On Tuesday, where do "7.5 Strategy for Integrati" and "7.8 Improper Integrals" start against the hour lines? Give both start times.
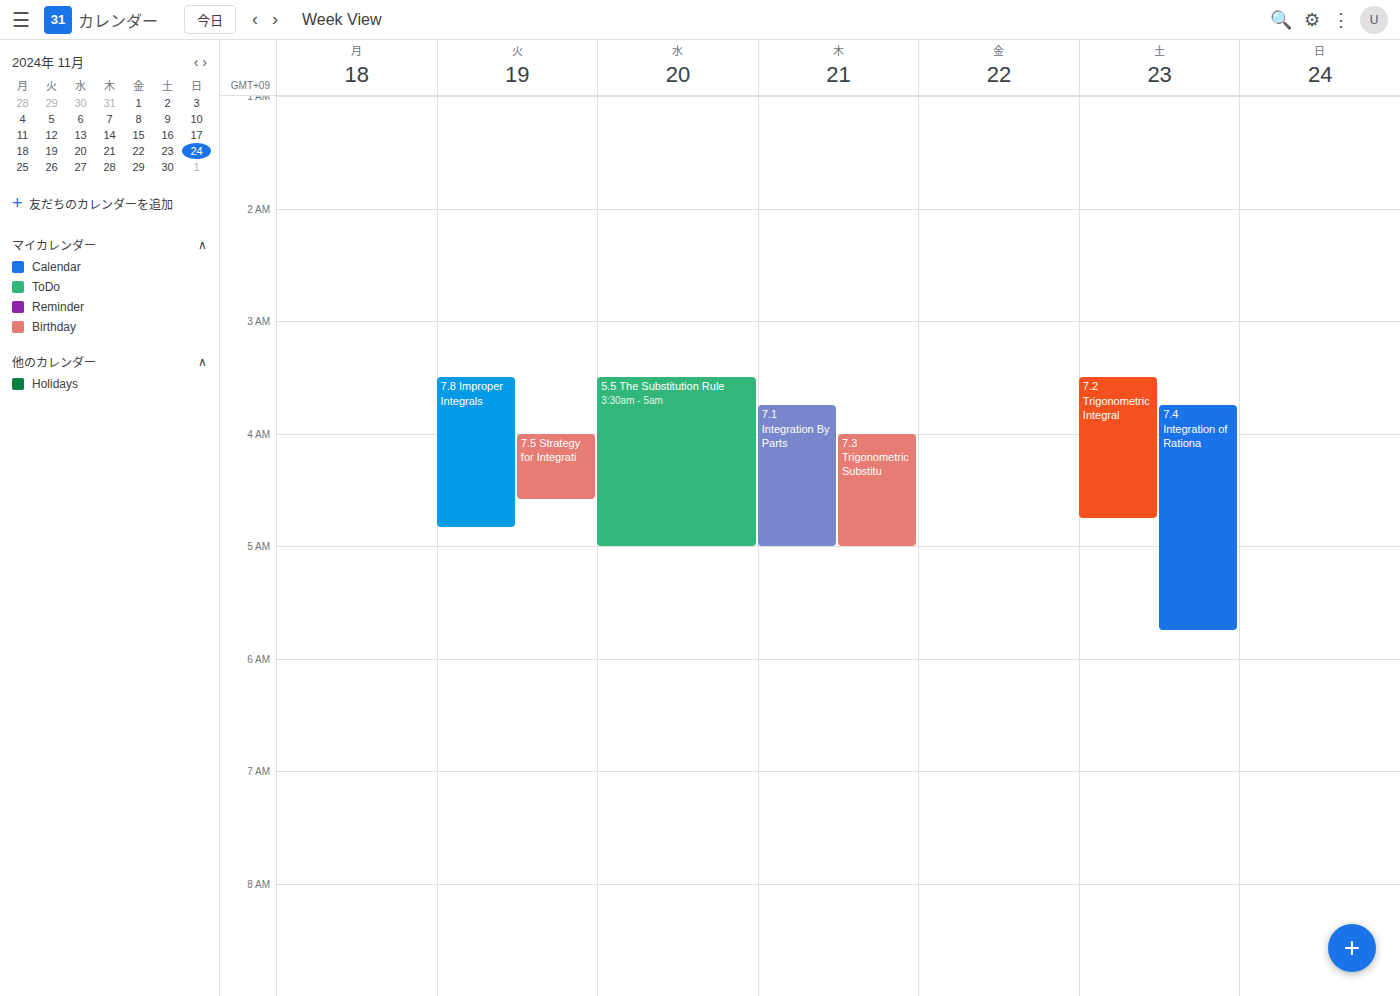
"7.5 Strategy for Integrati": 4:00 AM, exactly on the 4 AM line. "7.8 Improper Integrals": 3:30 AM, halfway between the 3 AM and 4 AM lines.